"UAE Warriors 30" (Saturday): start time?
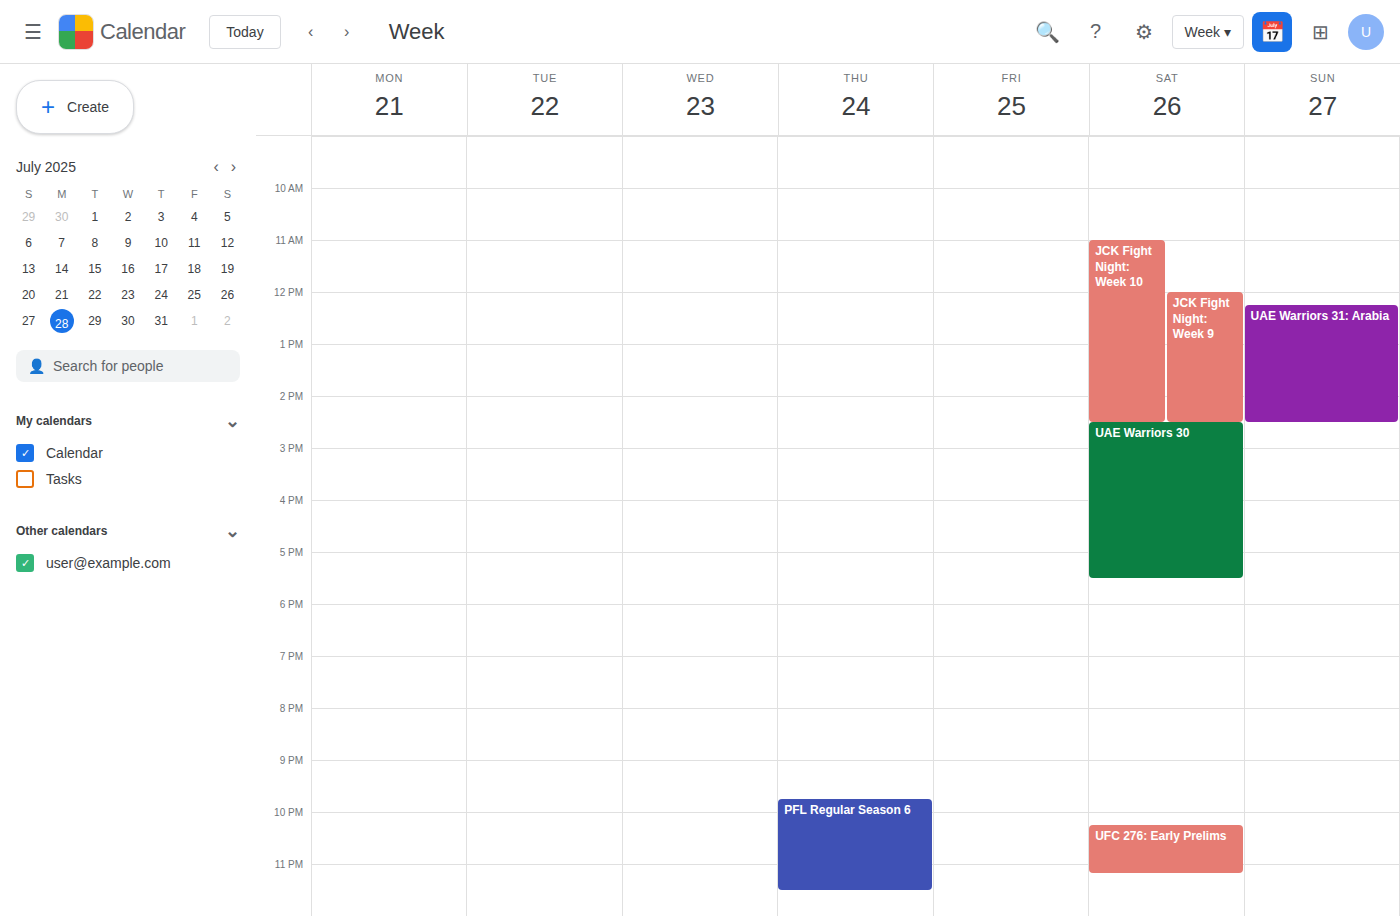
2:30 PM